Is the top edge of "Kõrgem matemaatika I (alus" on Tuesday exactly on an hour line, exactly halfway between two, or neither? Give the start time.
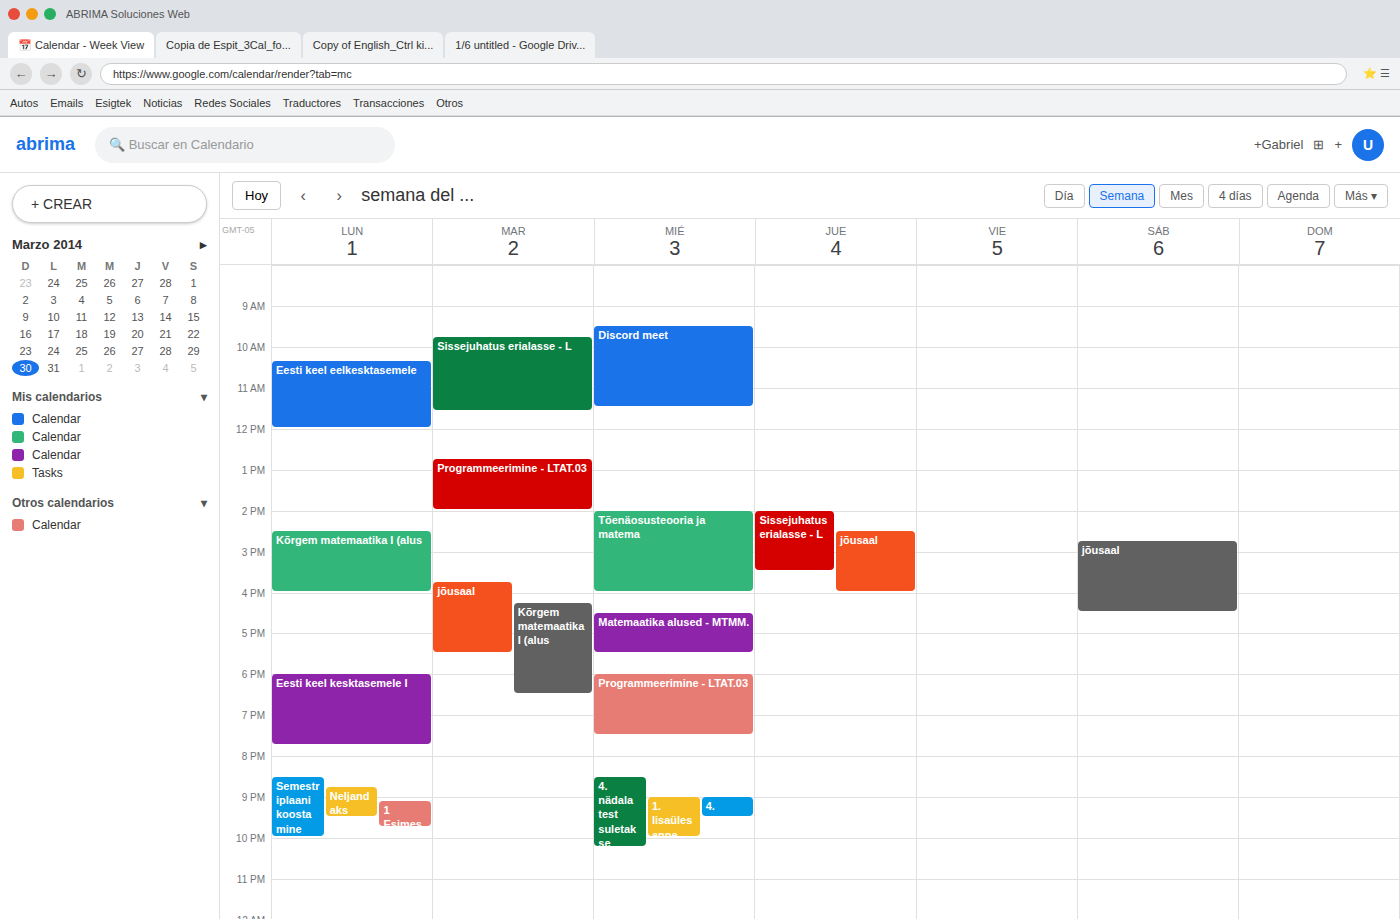
4:15 PM -- neither: a quarter of the way from the 4 PM line to the 5 PM line.